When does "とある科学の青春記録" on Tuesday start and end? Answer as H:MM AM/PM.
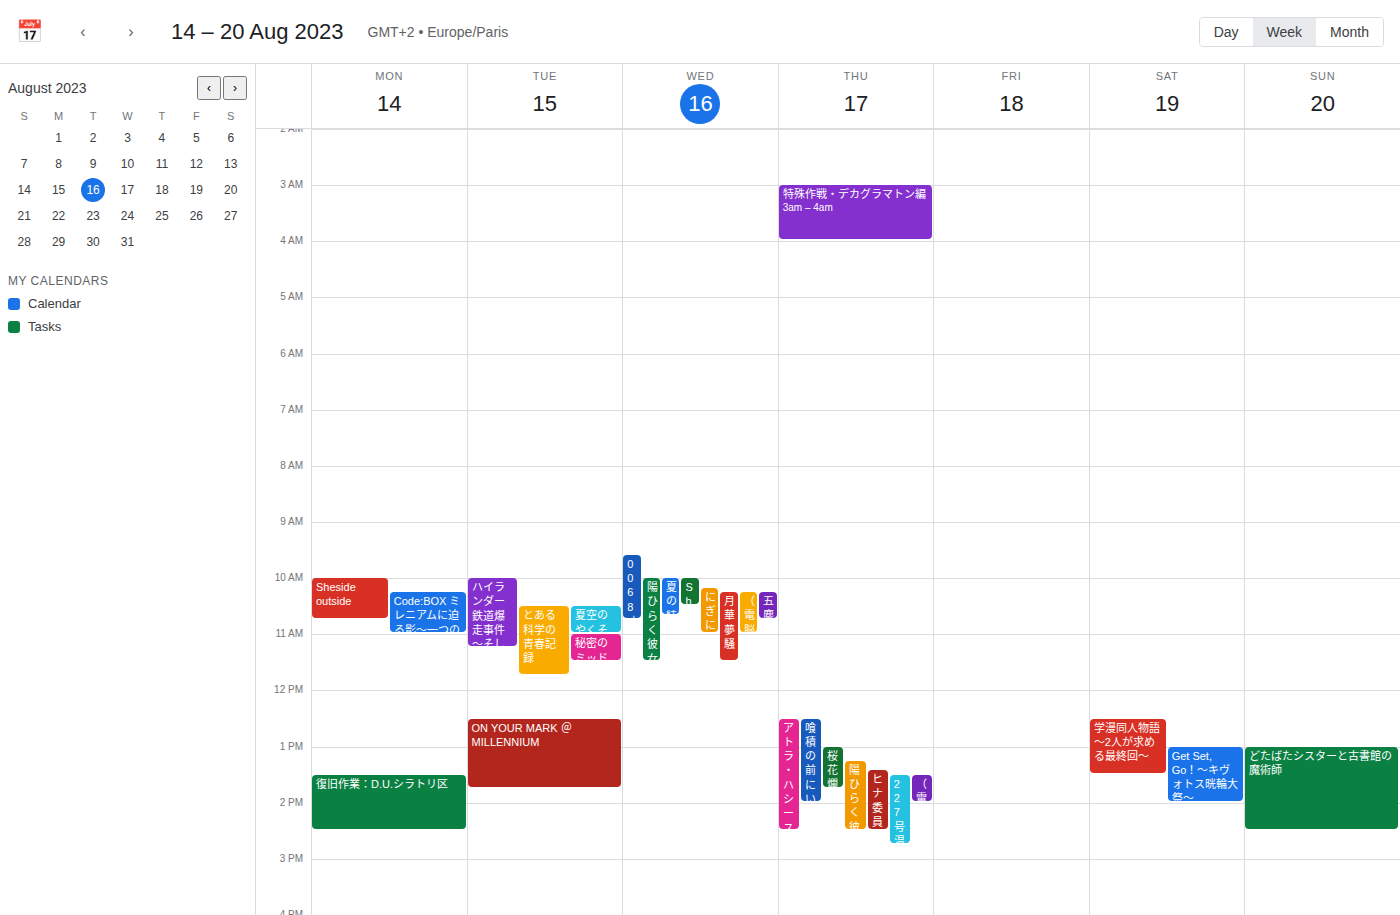
10:30 AM to 11:45 AM